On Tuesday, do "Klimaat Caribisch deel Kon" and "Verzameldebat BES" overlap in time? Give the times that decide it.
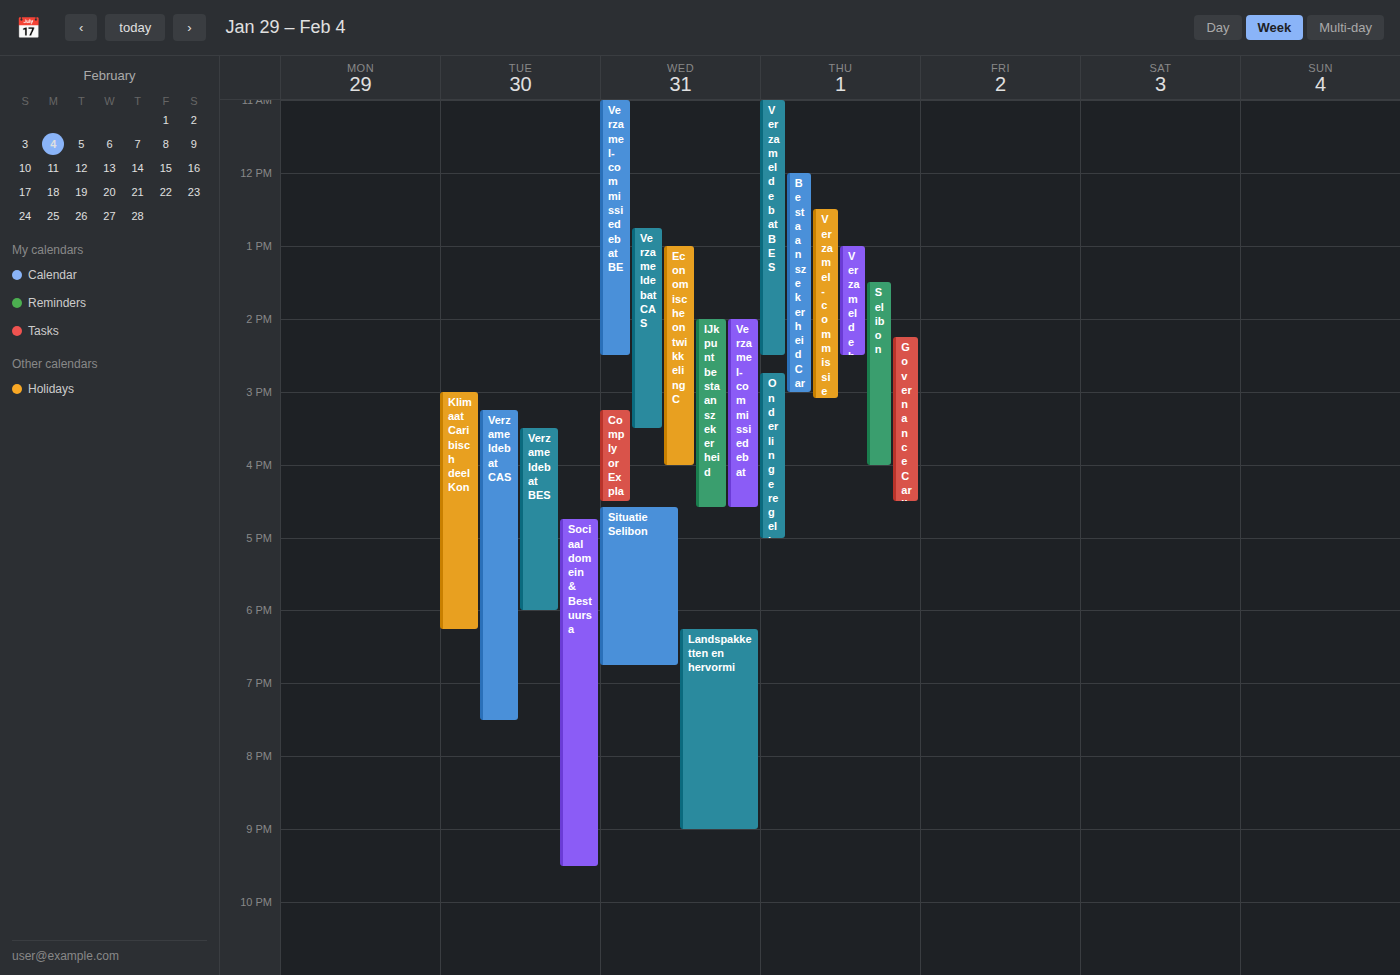
"Verzameldebat BES" runs 3:30 PM to 6:00 PM, inside "Klimaat Caribisch deel Kon" -- they overlap.